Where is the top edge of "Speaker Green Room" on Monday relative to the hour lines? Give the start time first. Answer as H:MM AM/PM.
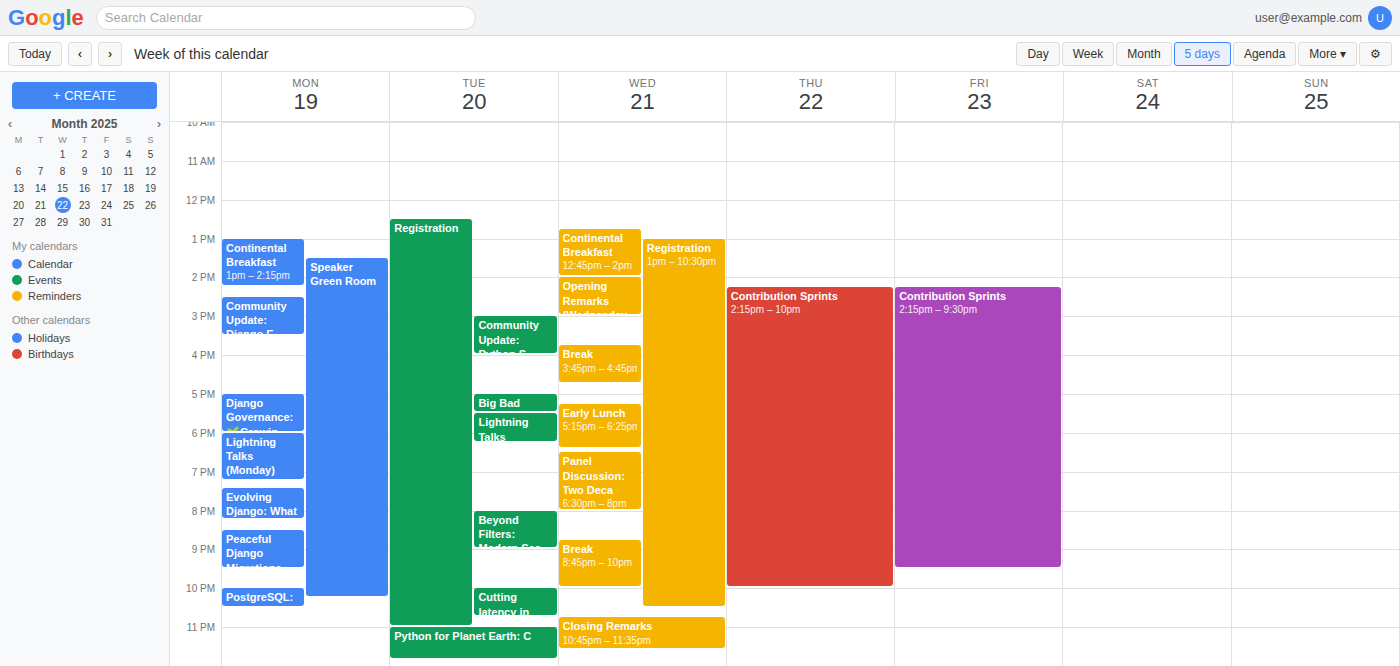
1:30 PM -- halfway between the 1 PM and 2 PM lines.